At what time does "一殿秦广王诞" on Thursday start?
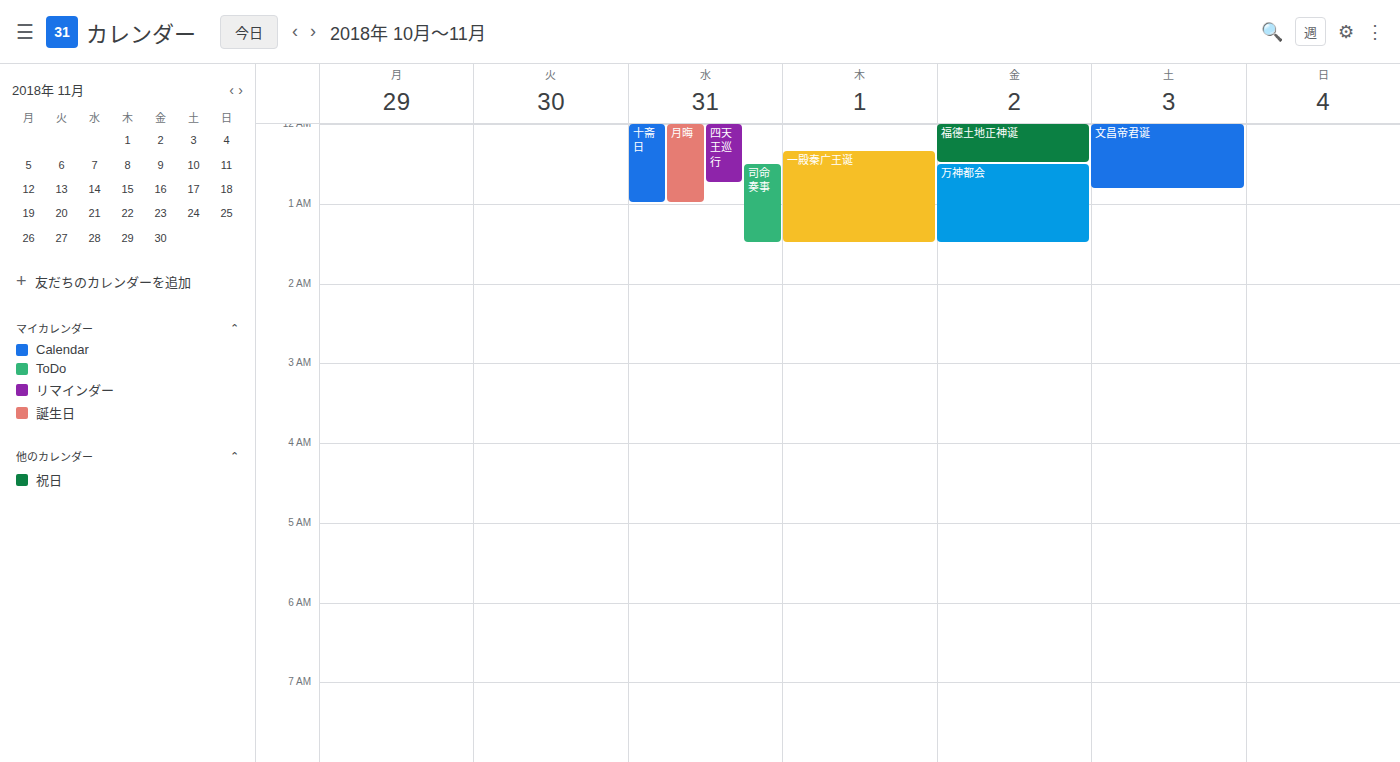
12:20 AM